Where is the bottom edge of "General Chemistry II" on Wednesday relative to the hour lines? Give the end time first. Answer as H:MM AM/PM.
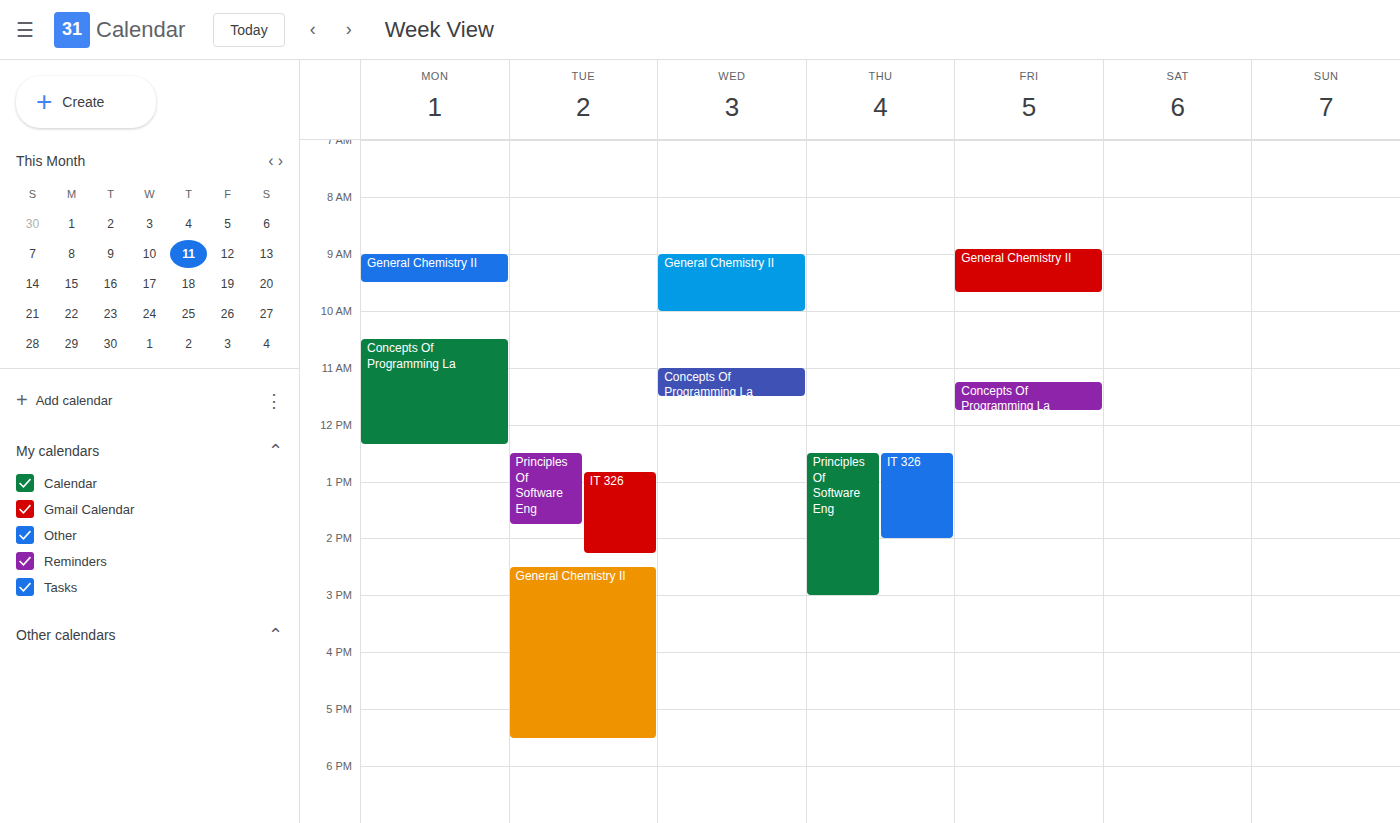
10:00 AM -- exactly on the 10 AM line.